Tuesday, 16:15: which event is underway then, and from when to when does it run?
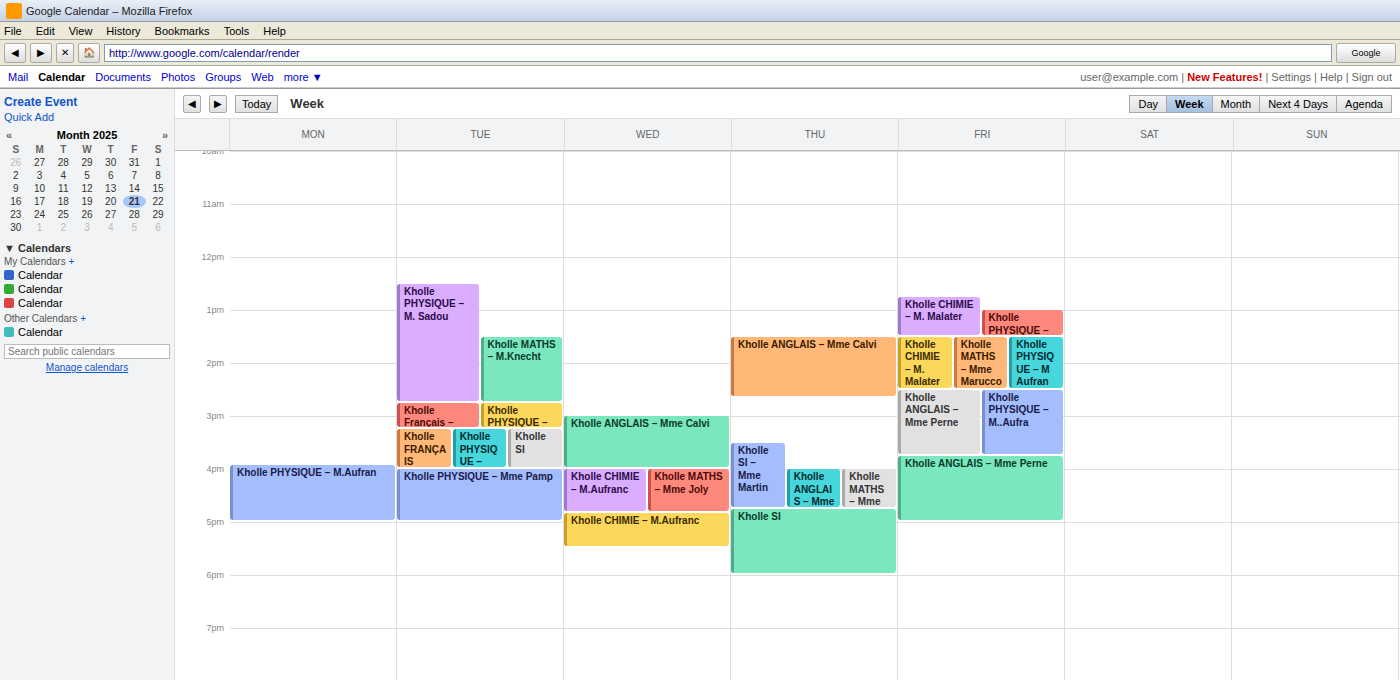
"Kholle PHYSIQUE – Mme Pamp", 16:00 to 17:00